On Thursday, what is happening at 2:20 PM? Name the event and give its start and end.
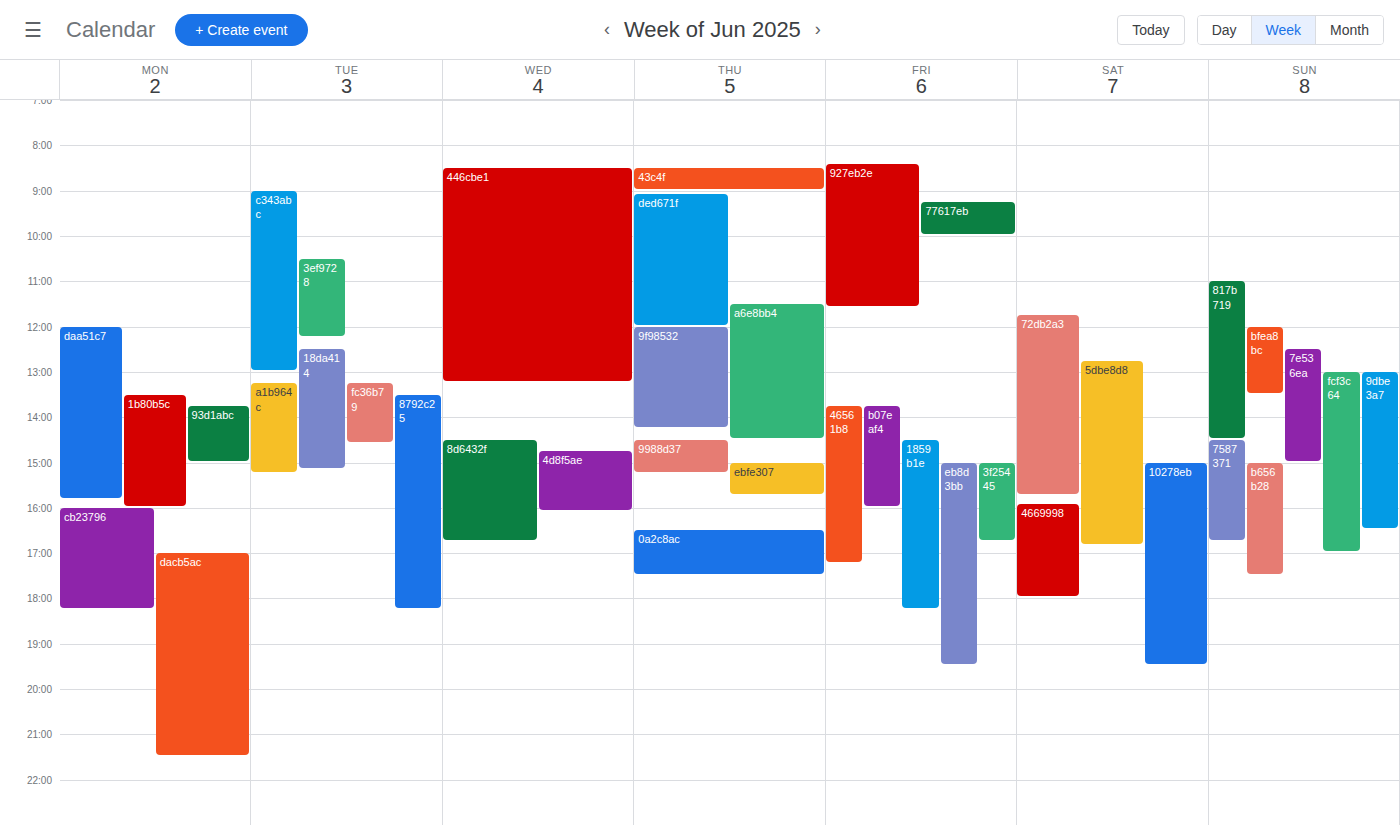
"a6e8bb4", 11:30 AM to 2:30 PM